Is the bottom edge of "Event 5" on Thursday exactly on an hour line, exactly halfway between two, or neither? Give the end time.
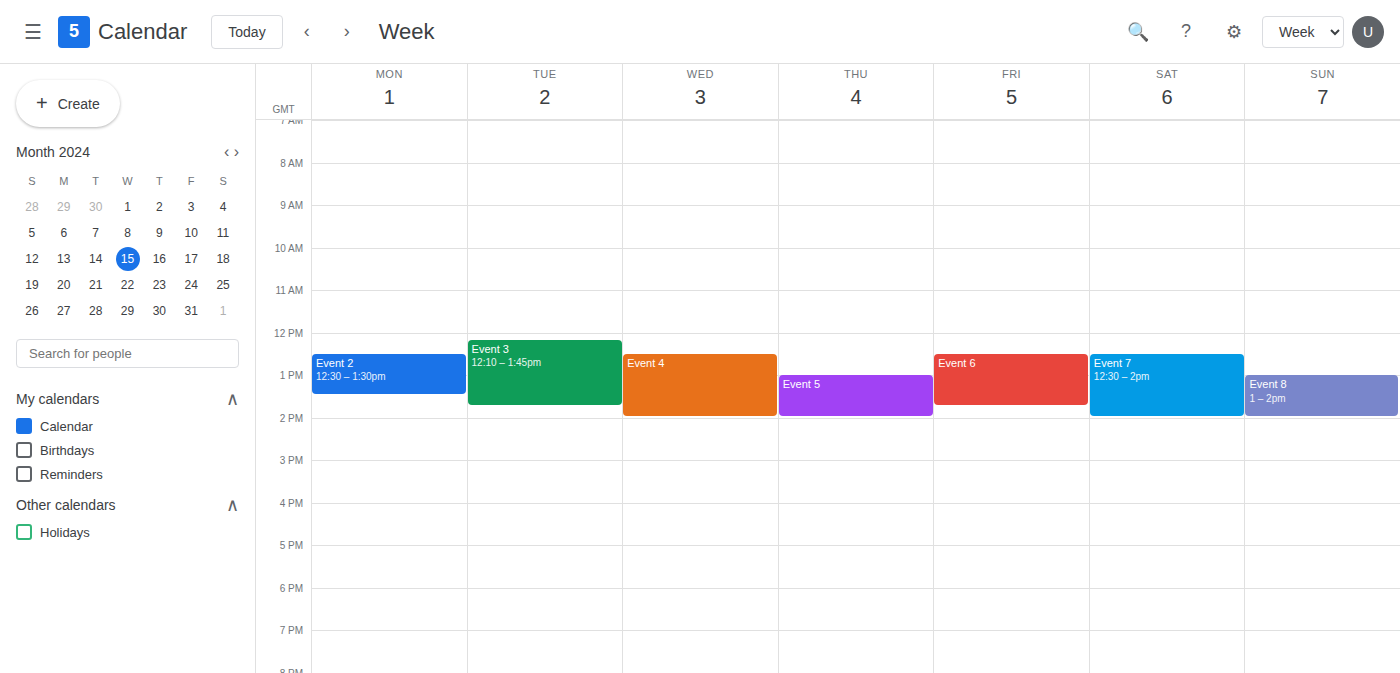
2:00 PM -- exactly on the 2 PM line.